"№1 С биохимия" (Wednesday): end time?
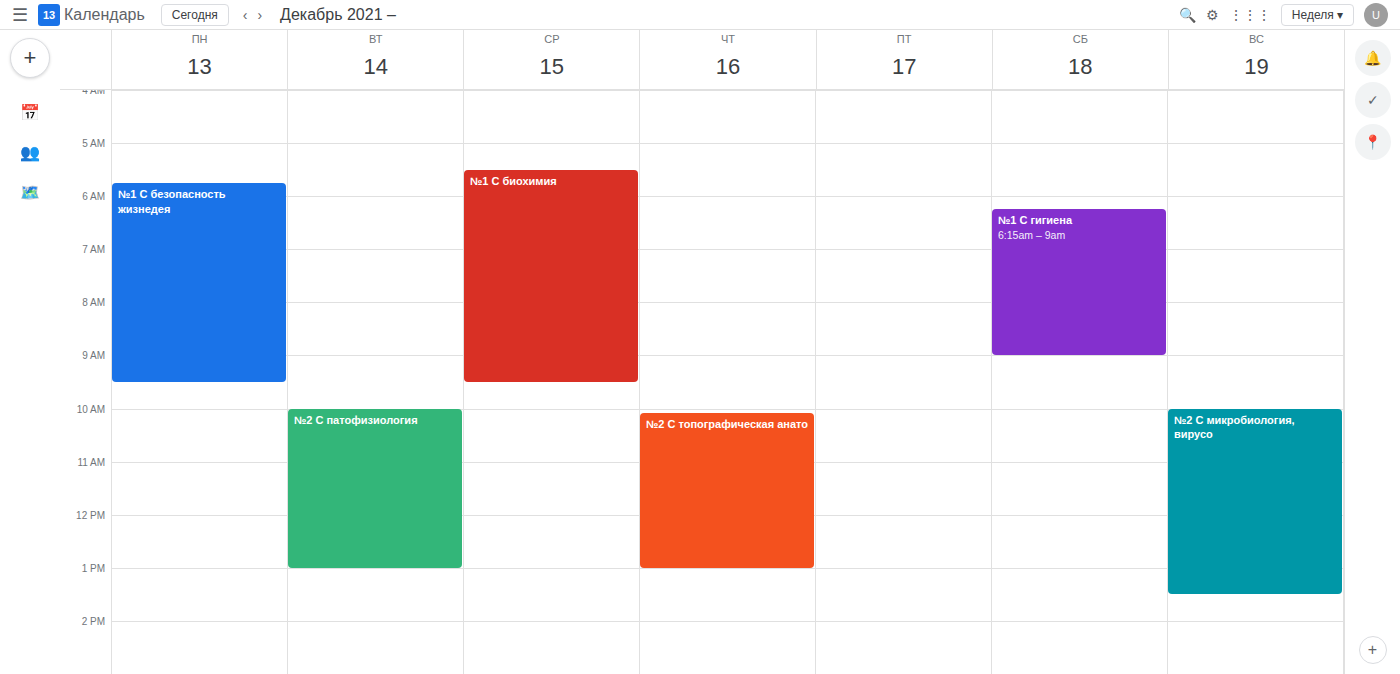
9:30 AM